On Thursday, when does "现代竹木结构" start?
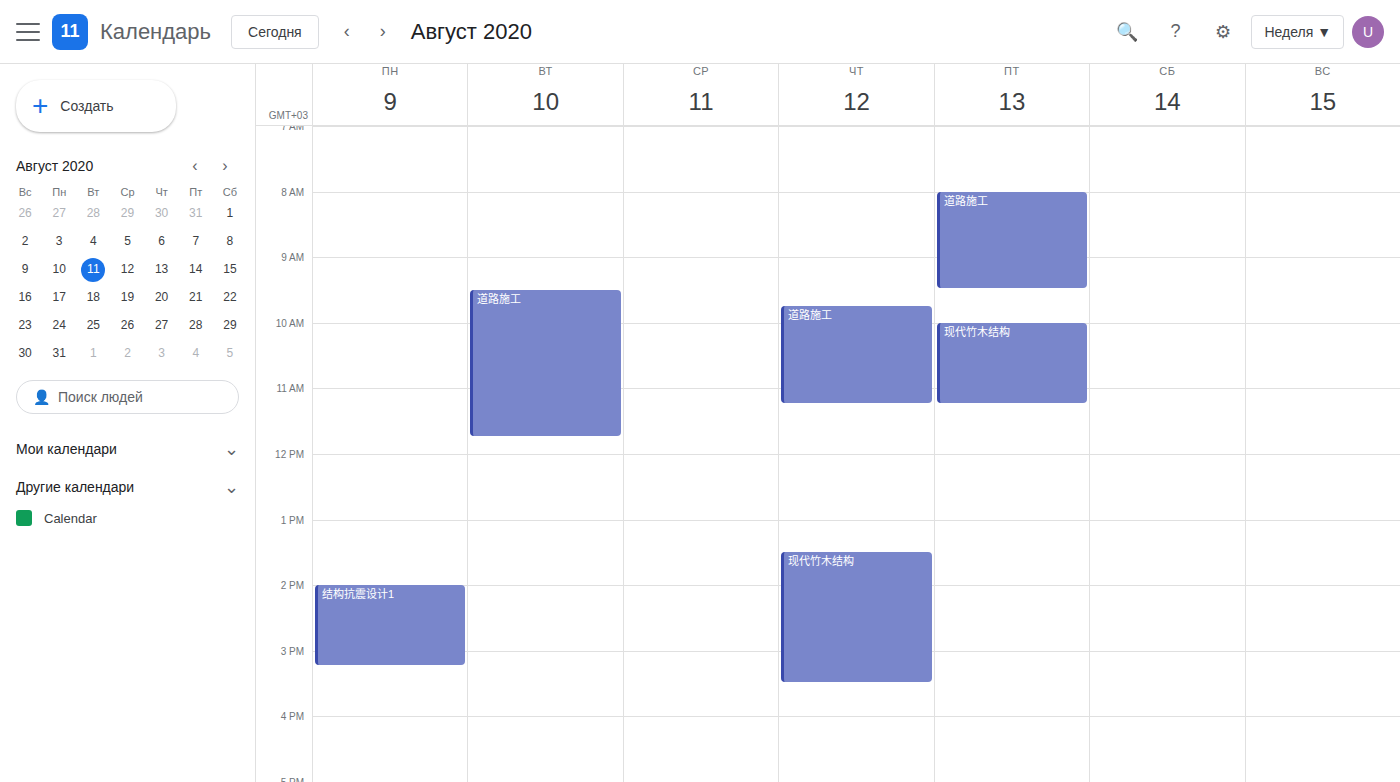
1:30 PM